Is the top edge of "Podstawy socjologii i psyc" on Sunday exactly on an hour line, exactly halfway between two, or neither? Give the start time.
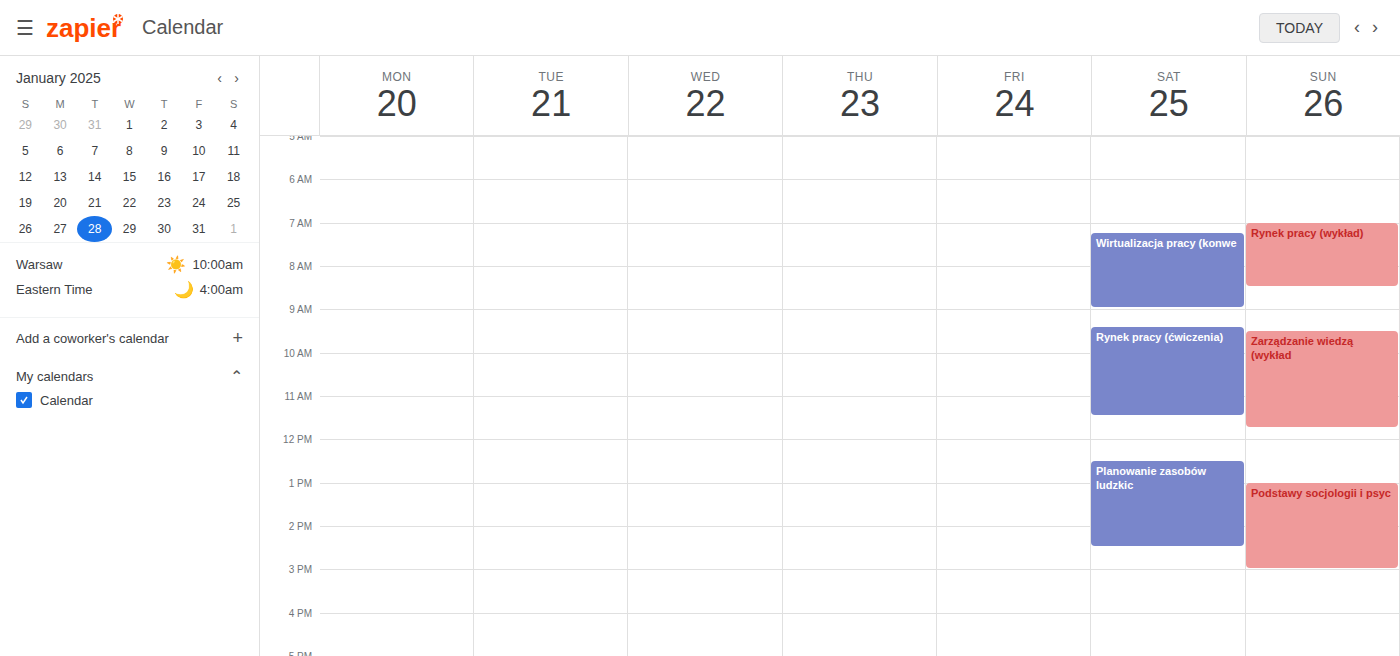
1:00 PM -- exactly on the 1 PM line.